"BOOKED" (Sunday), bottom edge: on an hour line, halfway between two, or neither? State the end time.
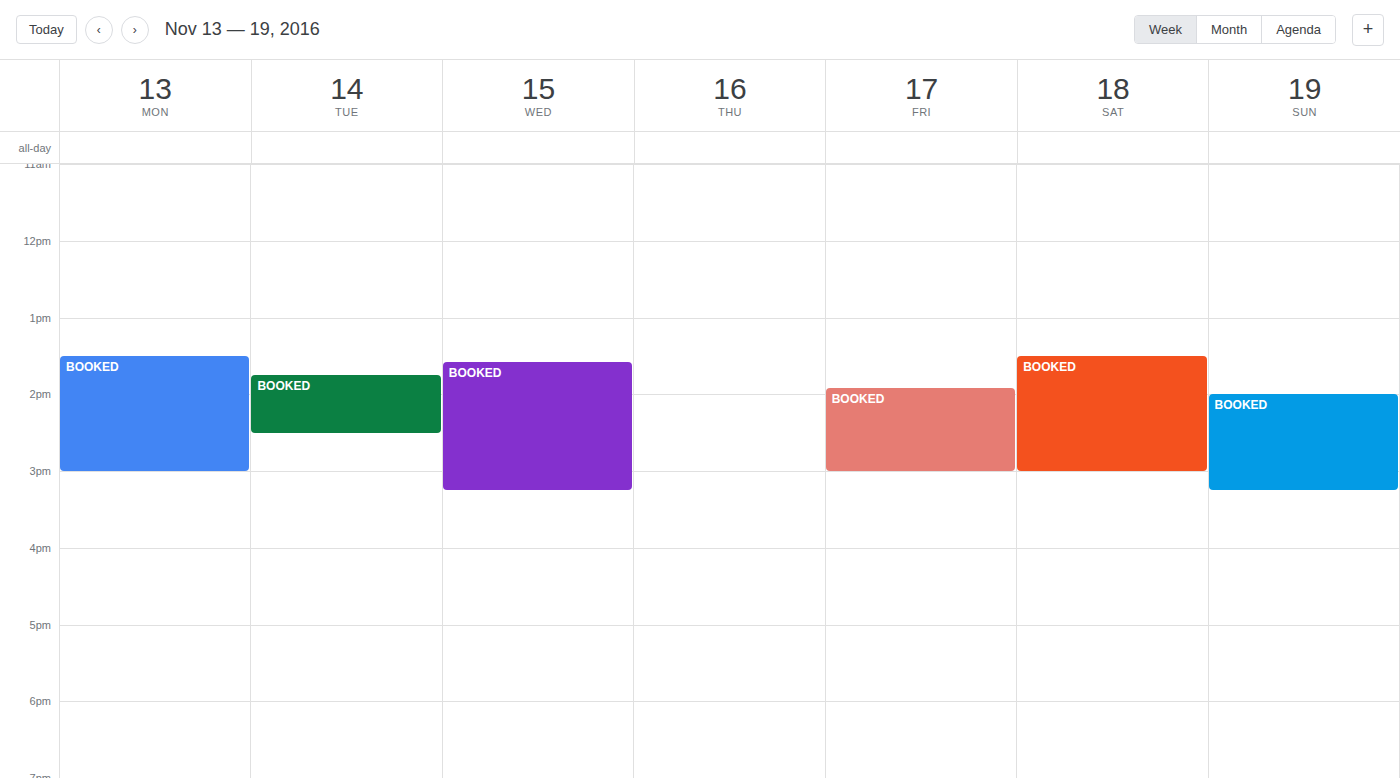
3:15 PM -- neither: a quarter of the way from the 3 PM line to the 4 PM line.